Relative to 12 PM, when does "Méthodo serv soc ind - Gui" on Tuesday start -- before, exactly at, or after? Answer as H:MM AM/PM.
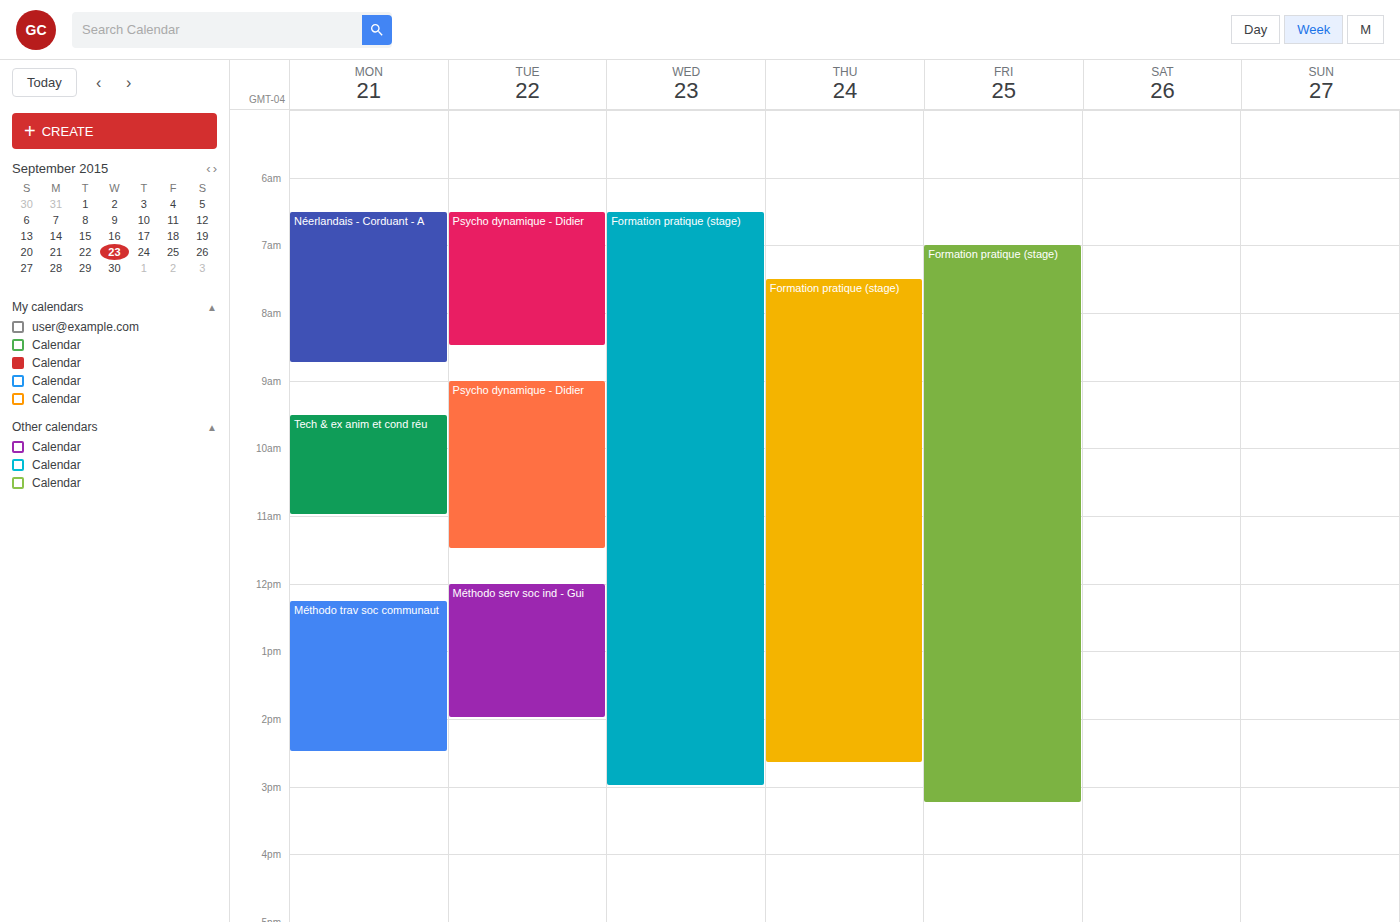
12:00 PM -- exactly at 12 PM, on the 12 PM line.